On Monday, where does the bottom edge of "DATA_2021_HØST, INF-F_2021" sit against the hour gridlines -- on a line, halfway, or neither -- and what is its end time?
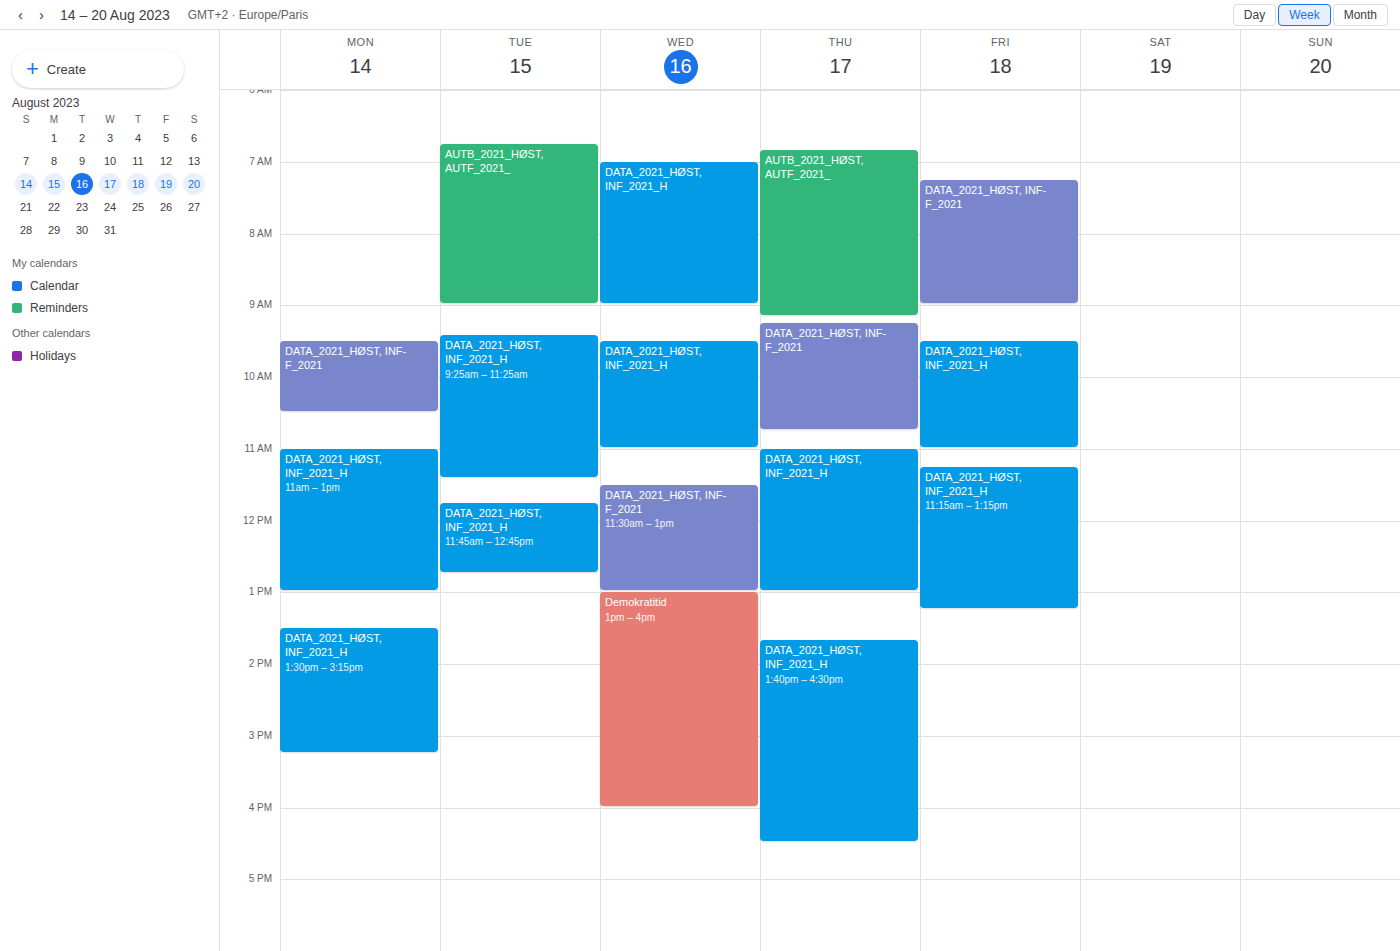
10:30 AM -- halfway between the 10 AM and 11 AM lines.